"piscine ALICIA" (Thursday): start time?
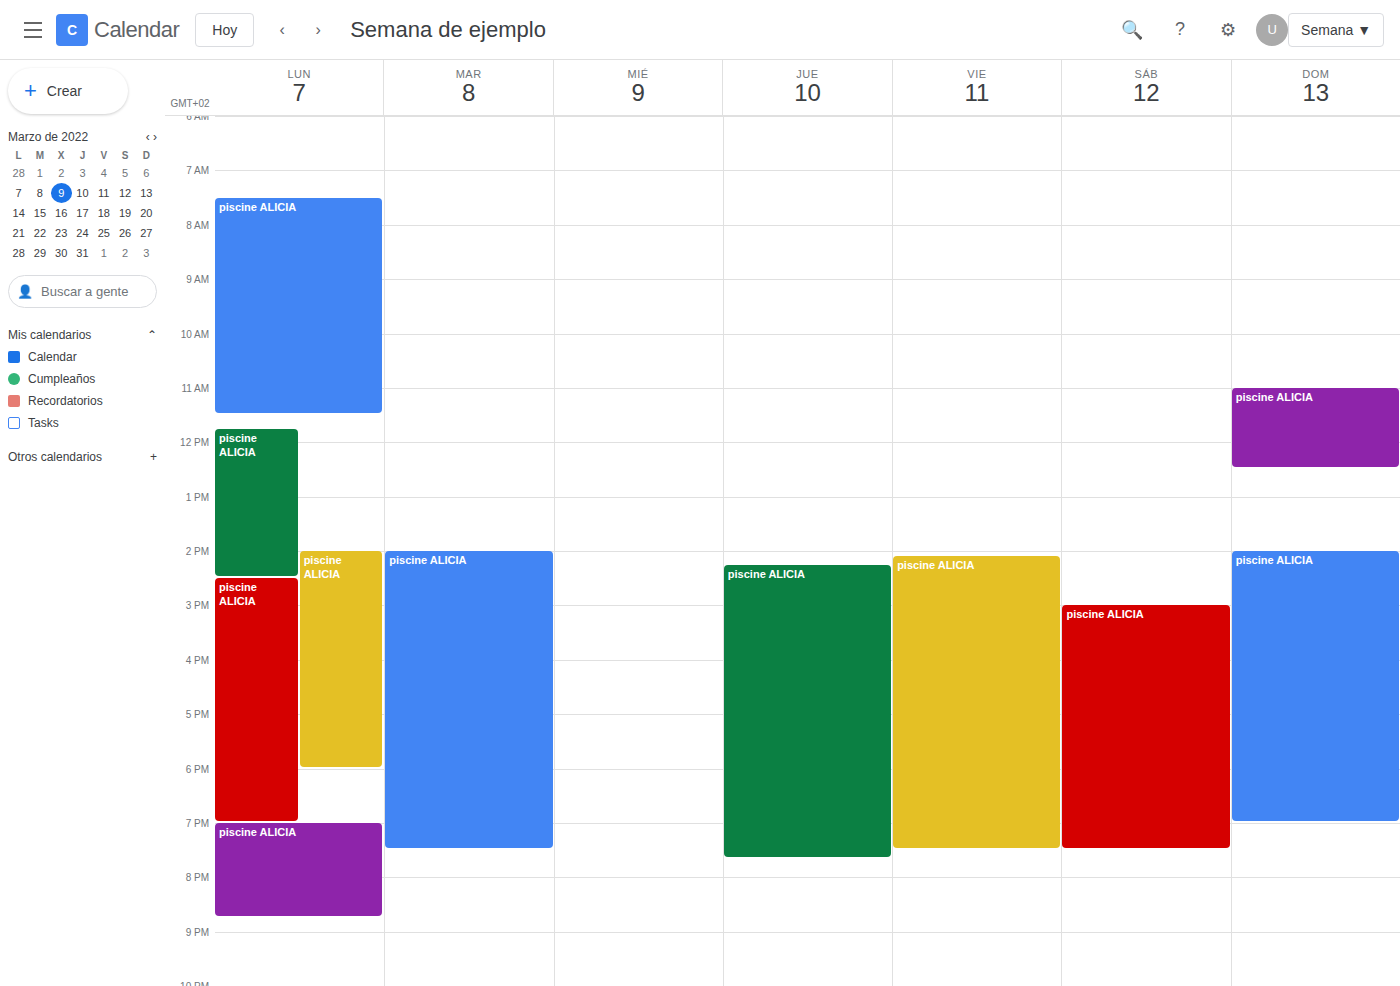
2:15 PM